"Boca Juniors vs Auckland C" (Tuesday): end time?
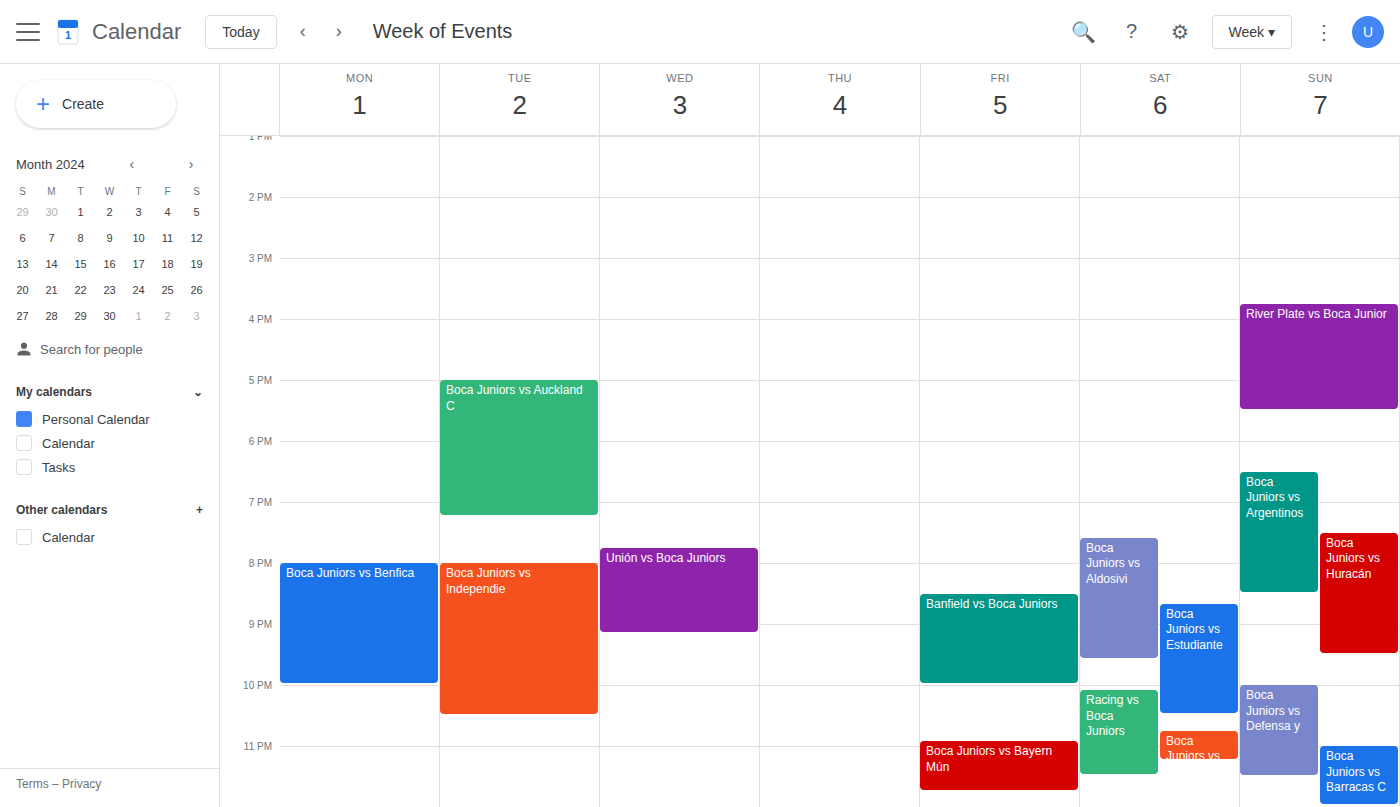
7:15 PM